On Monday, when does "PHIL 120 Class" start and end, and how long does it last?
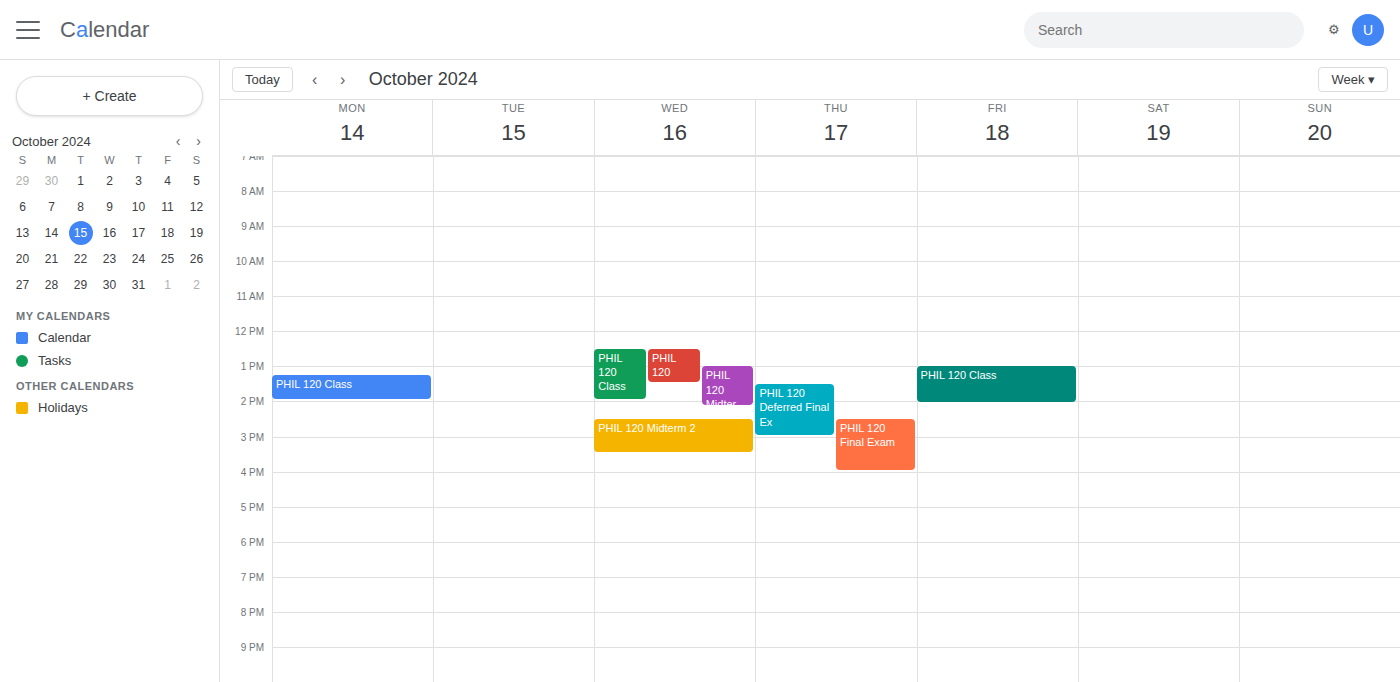
1:15 PM to 2:00 PM, 45 minutes